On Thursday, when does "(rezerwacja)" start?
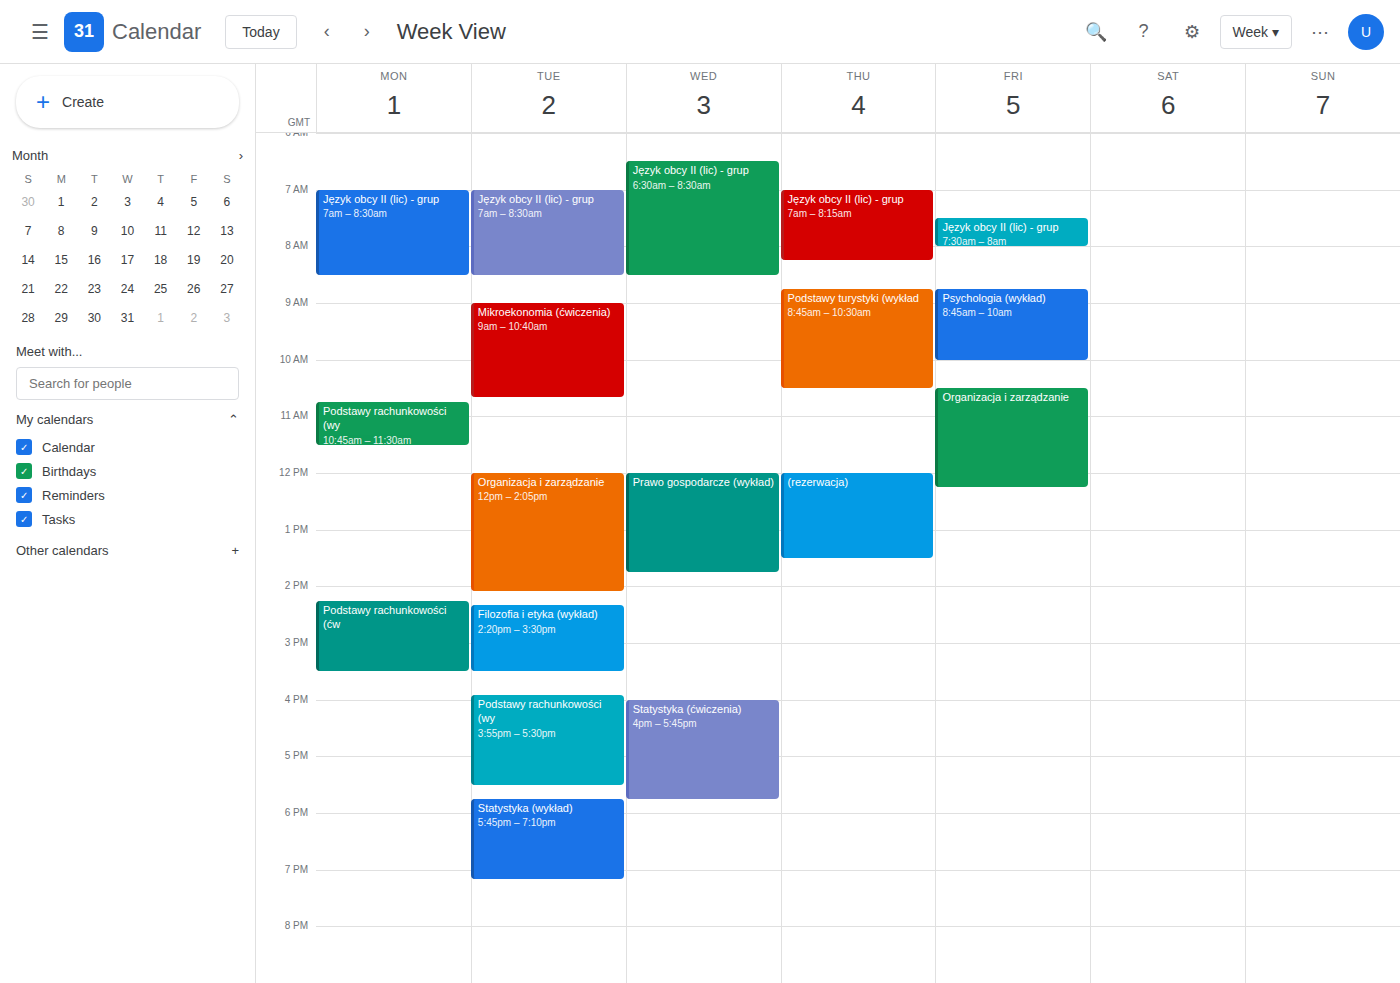
12:00 PM